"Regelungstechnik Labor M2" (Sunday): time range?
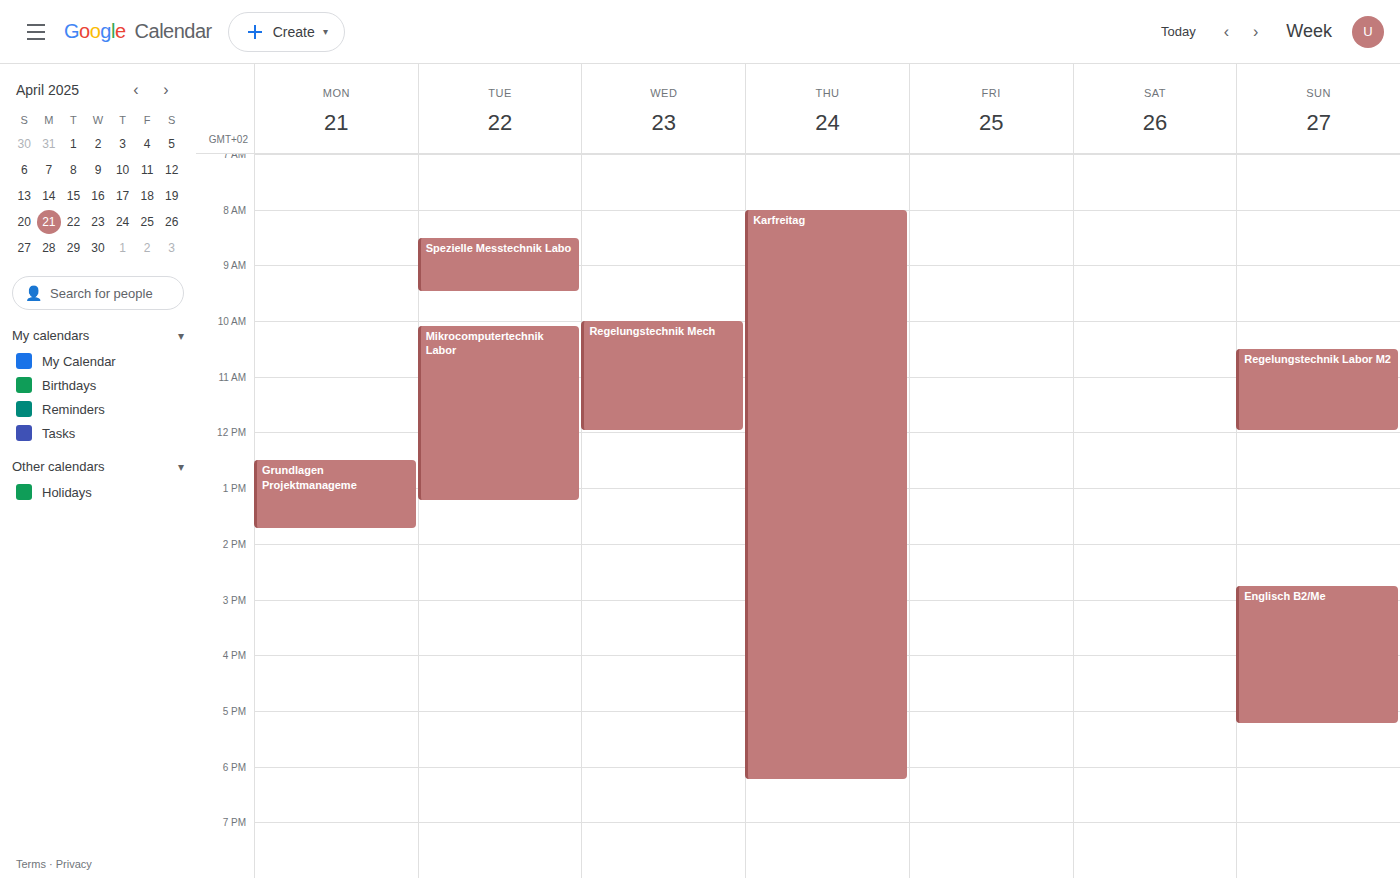
10:30 to 12:00